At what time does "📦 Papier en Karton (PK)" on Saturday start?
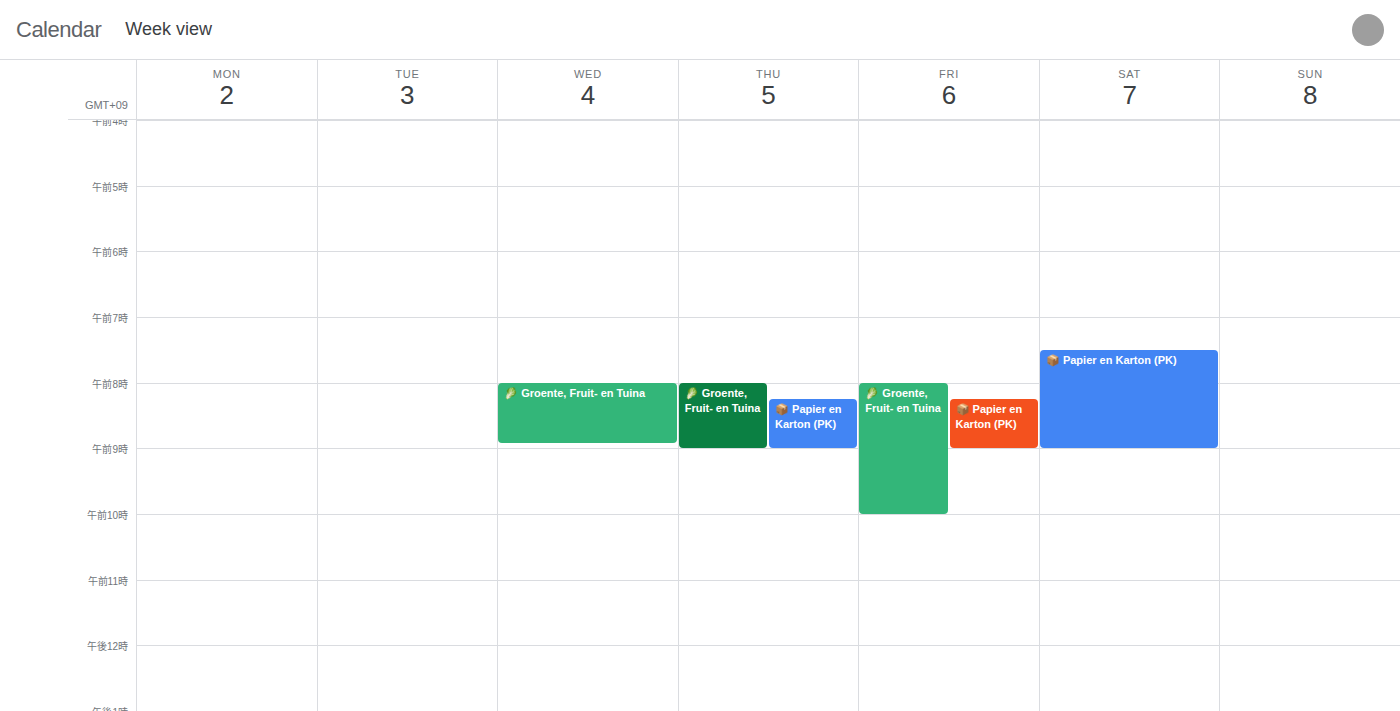
7:30 AM